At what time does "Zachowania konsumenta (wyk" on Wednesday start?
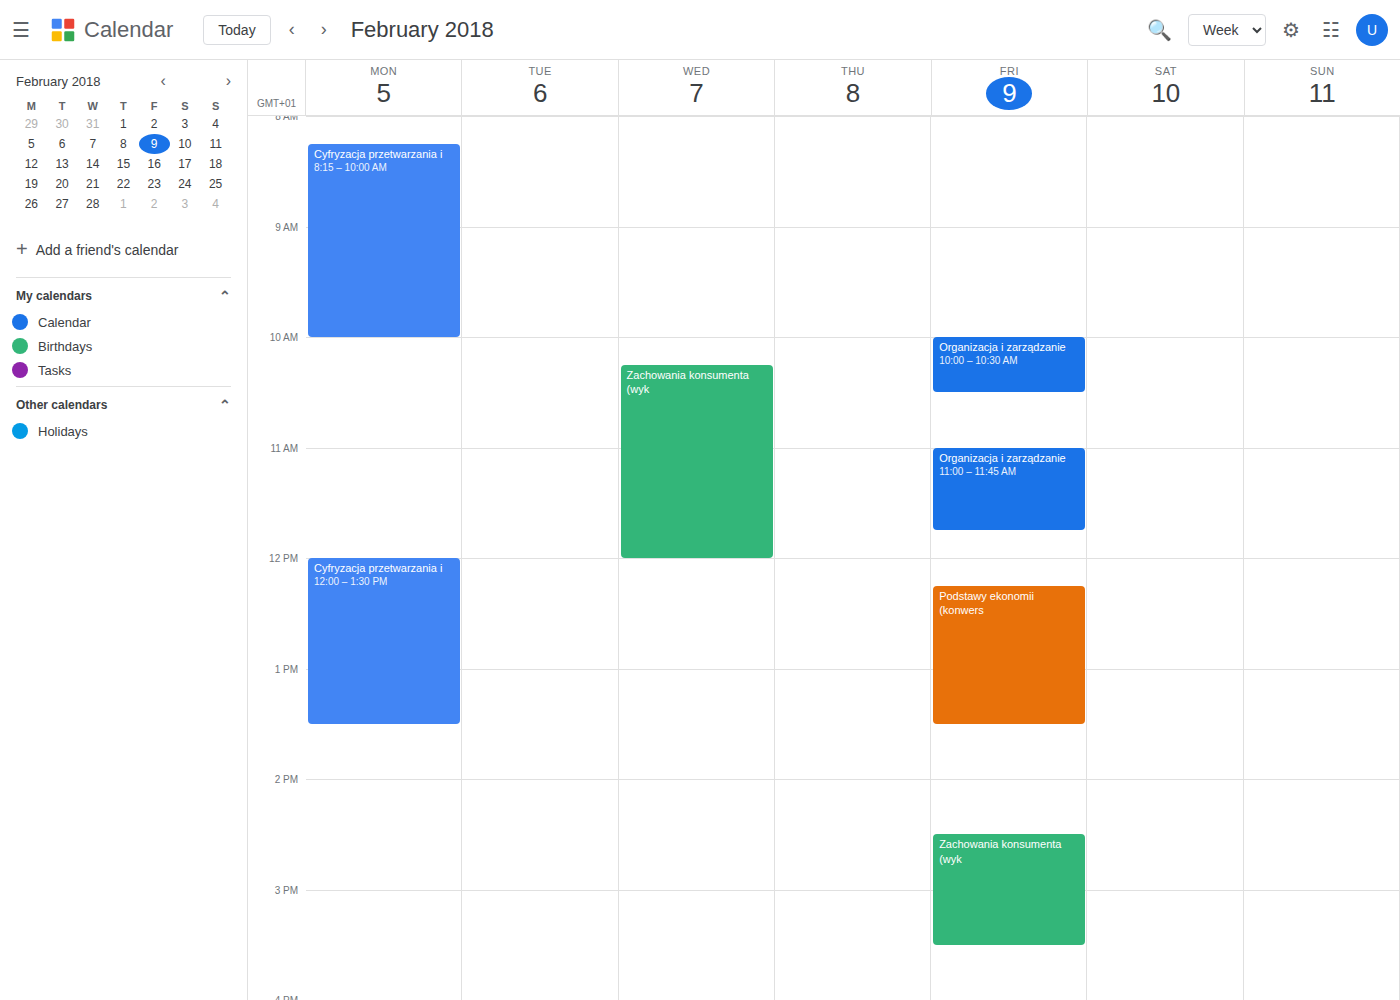
10:15 AM